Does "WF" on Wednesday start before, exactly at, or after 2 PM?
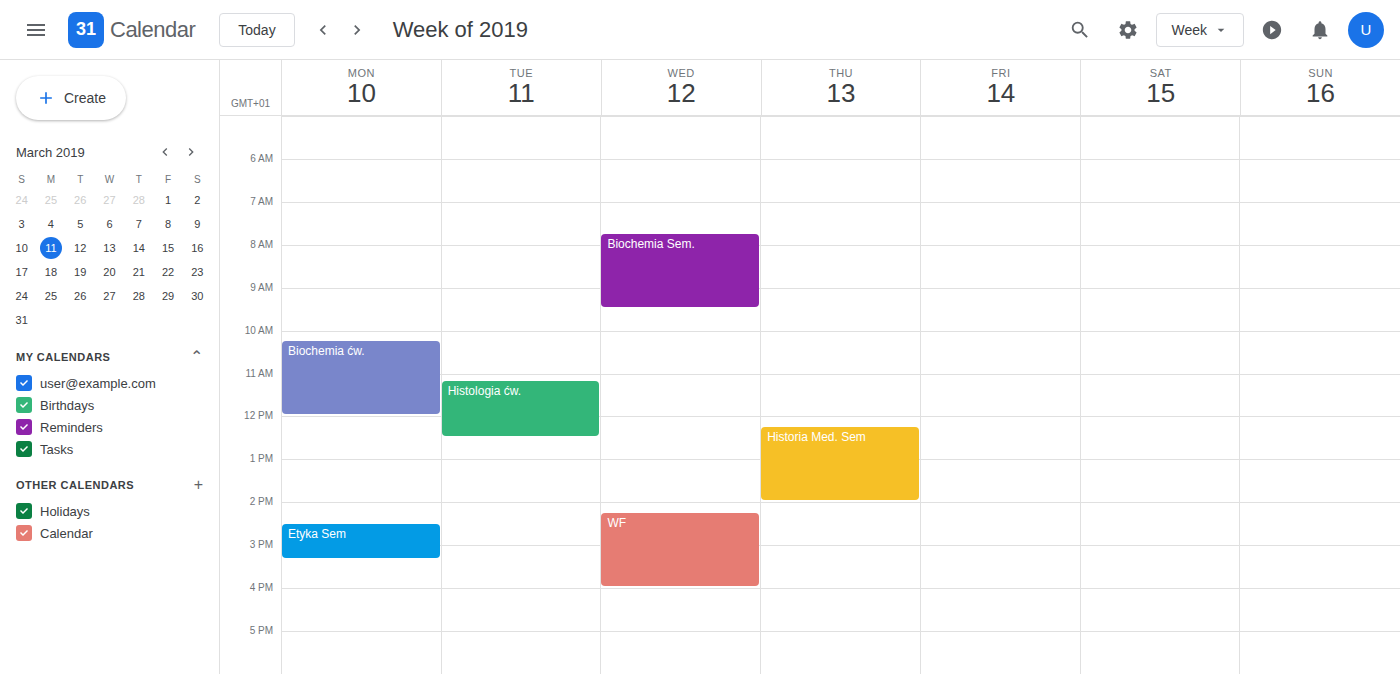
2:15 PM -- after 2 PM, 15 minutes below the 2 PM line.